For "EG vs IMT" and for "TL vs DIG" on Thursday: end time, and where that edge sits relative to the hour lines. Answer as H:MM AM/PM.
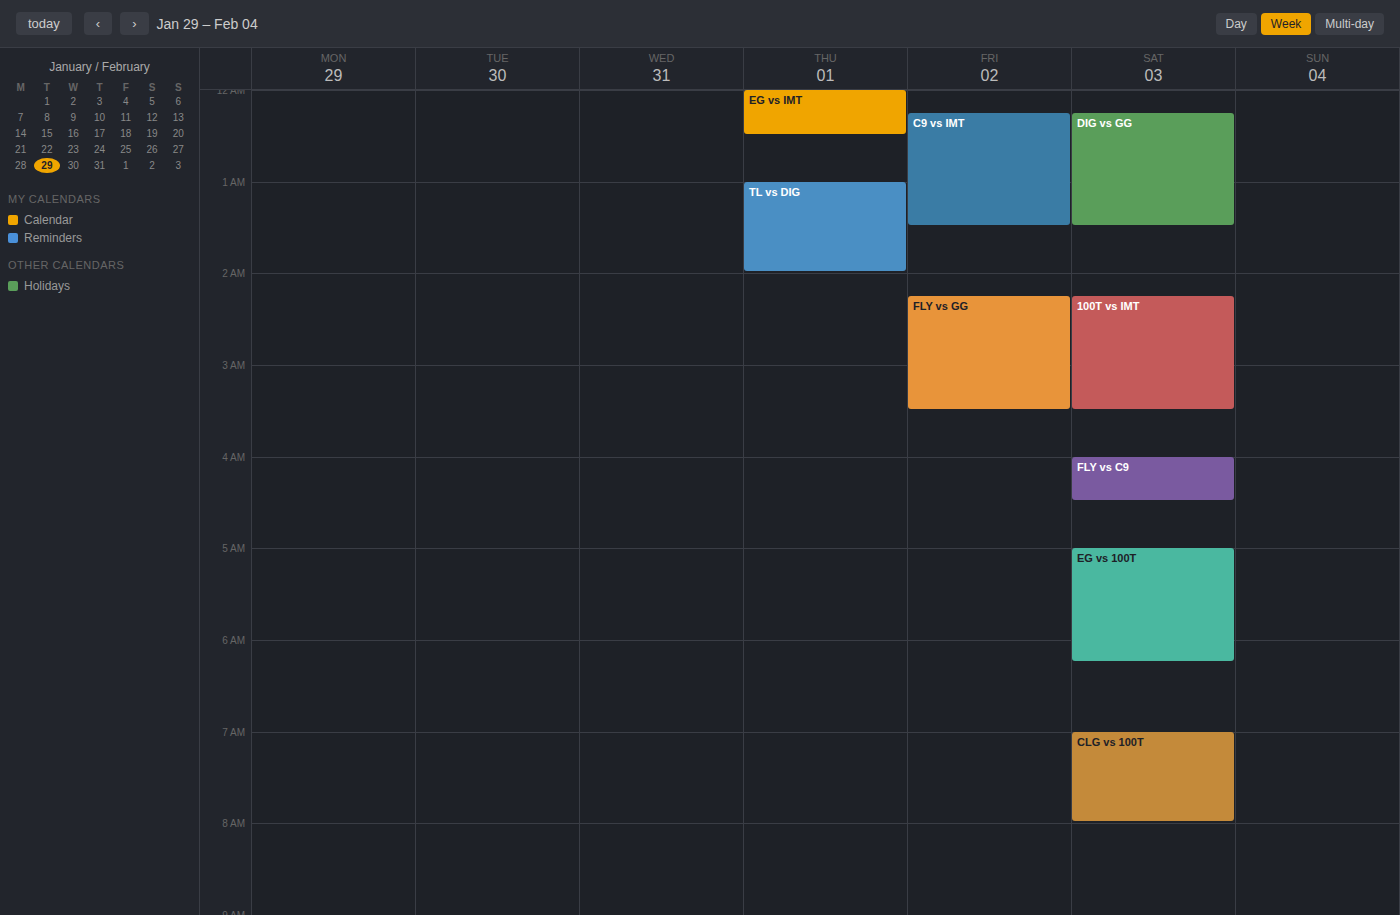
"EG vs IMT": 12:30 AM, halfway between the 12 AM and 1 AM lines. "TL vs DIG": 2:00 AM, exactly on the 2 AM line.